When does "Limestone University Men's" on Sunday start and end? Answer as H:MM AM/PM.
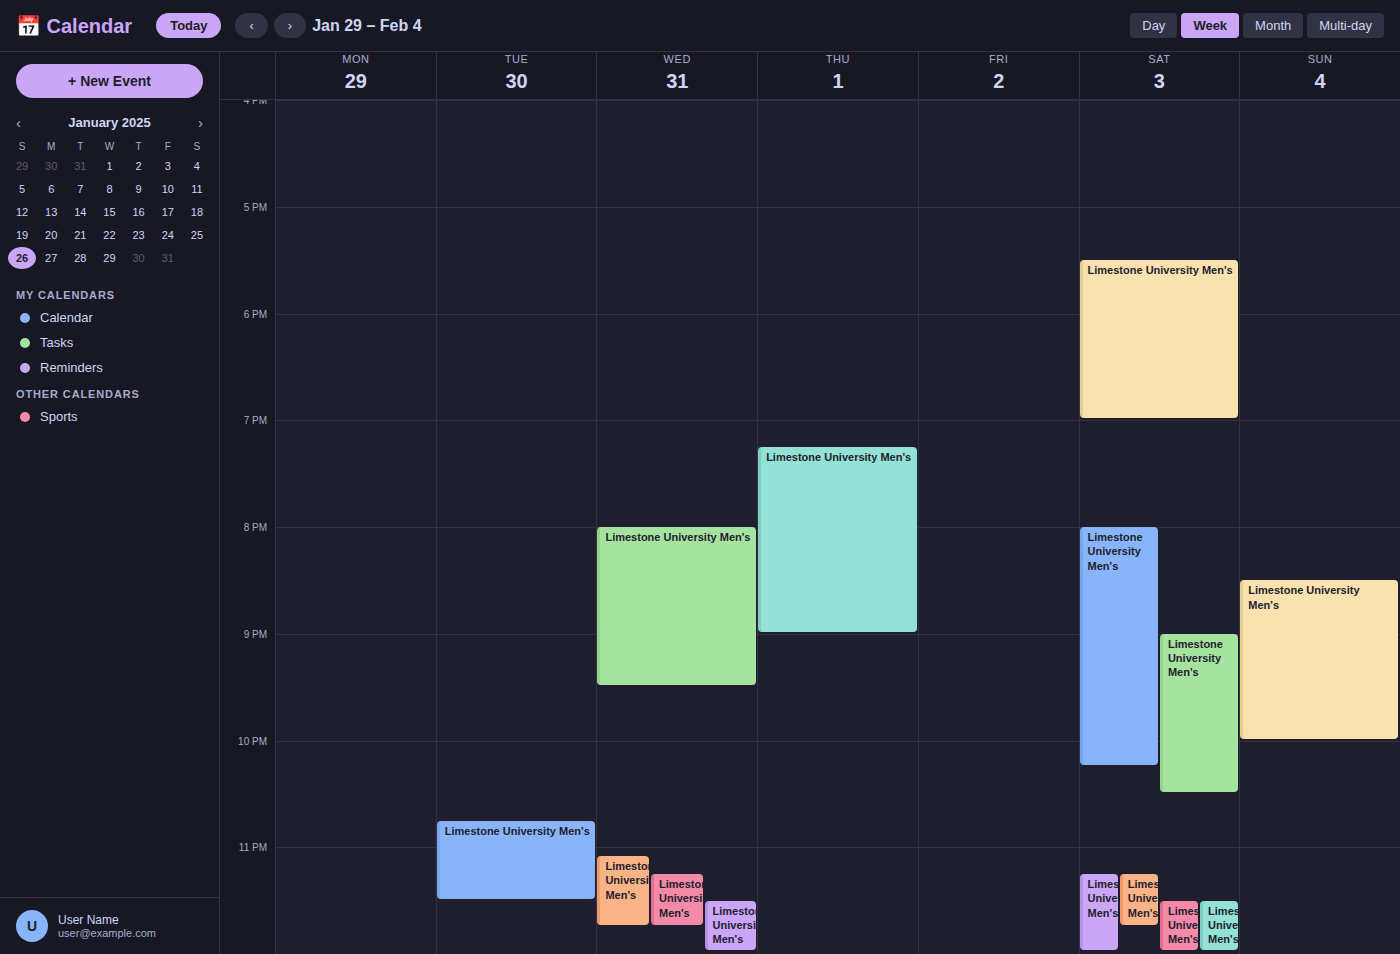
8:30 PM to 10:00 PM